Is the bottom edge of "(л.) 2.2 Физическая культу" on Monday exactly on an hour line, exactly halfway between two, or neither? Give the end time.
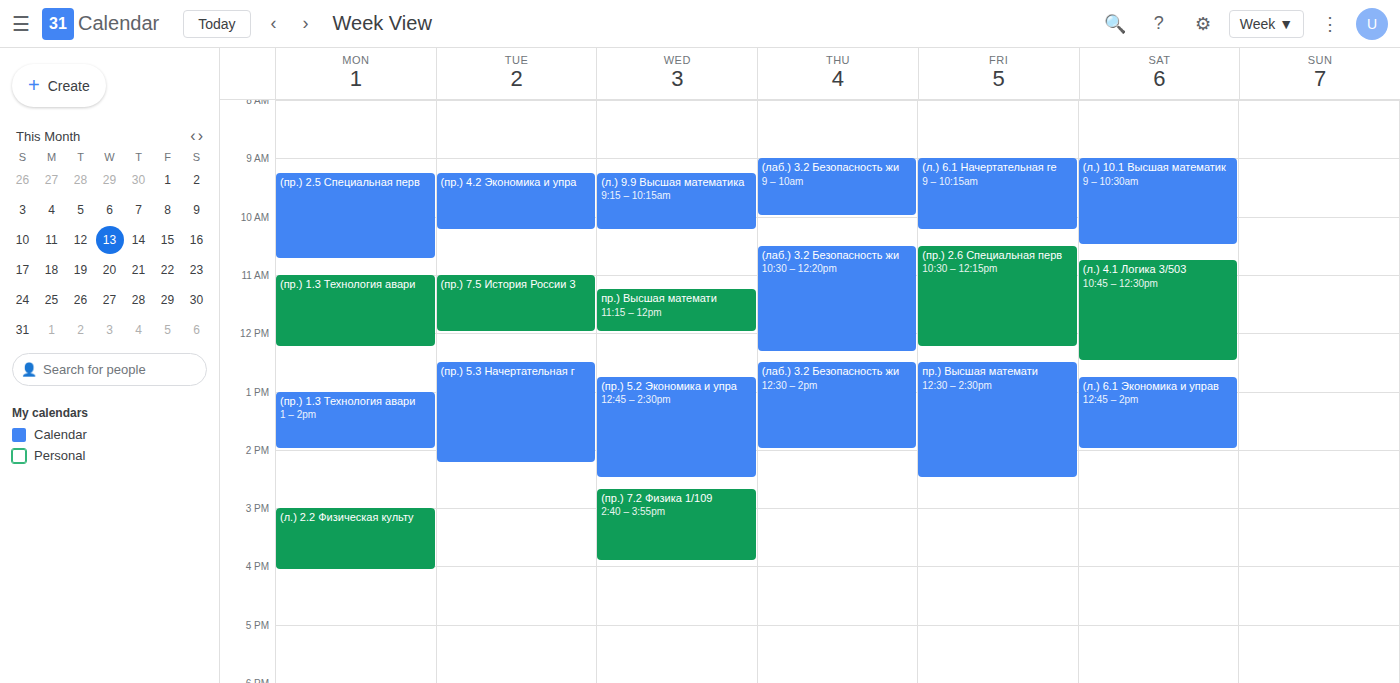
4:05 PM -- neither: 5 minutes below the 4 PM line and 55 minutes above the 5 PM line.